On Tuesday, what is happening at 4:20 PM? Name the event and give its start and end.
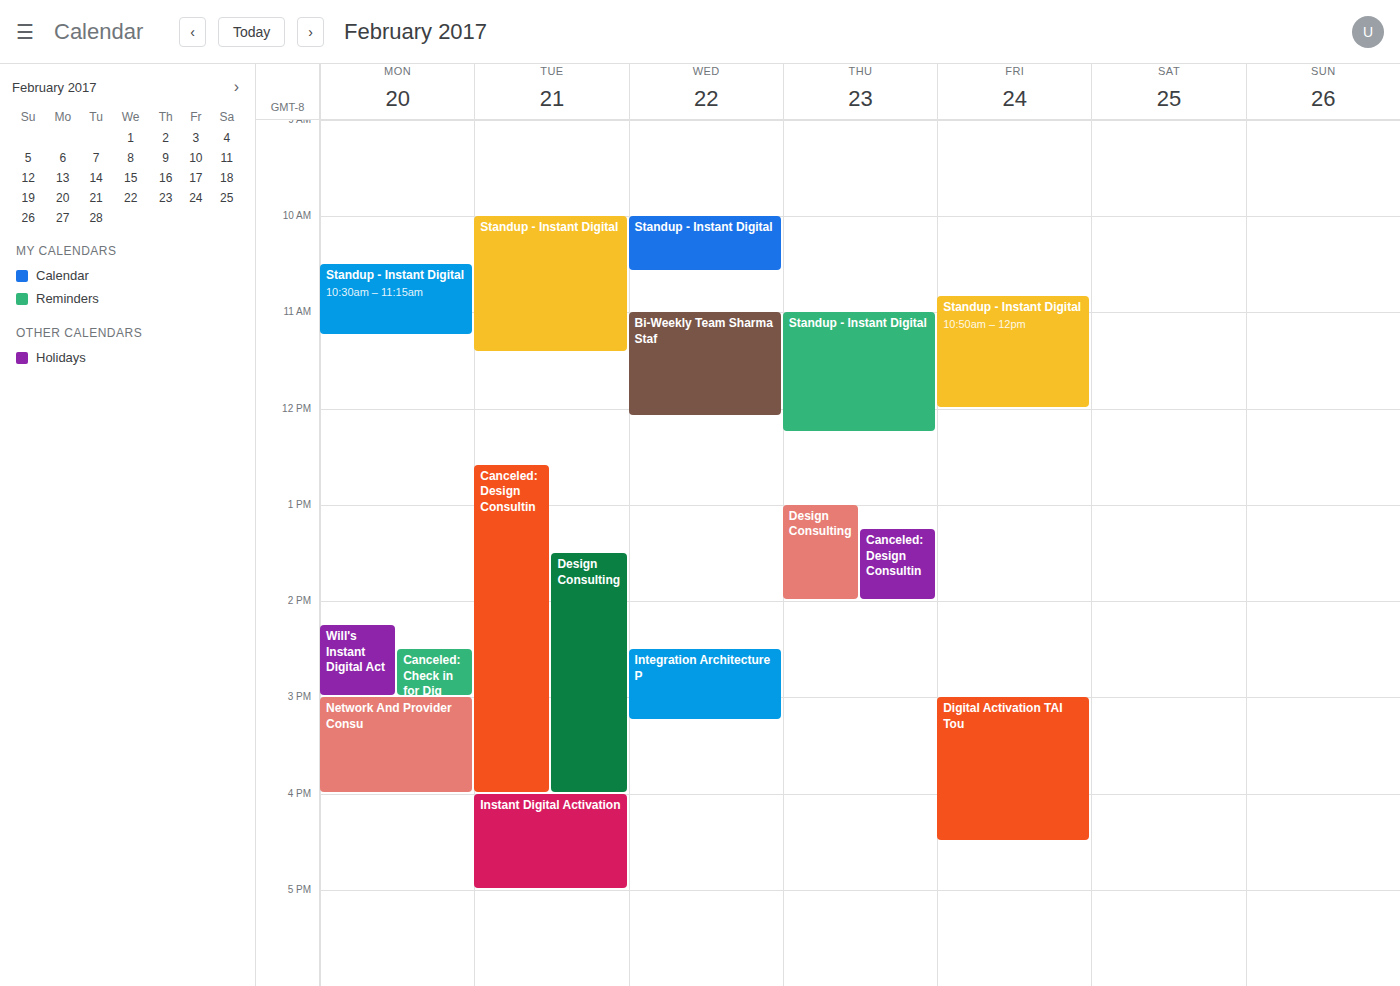
"Instant Digital Activation", 4:00 PM to 5:00 PM